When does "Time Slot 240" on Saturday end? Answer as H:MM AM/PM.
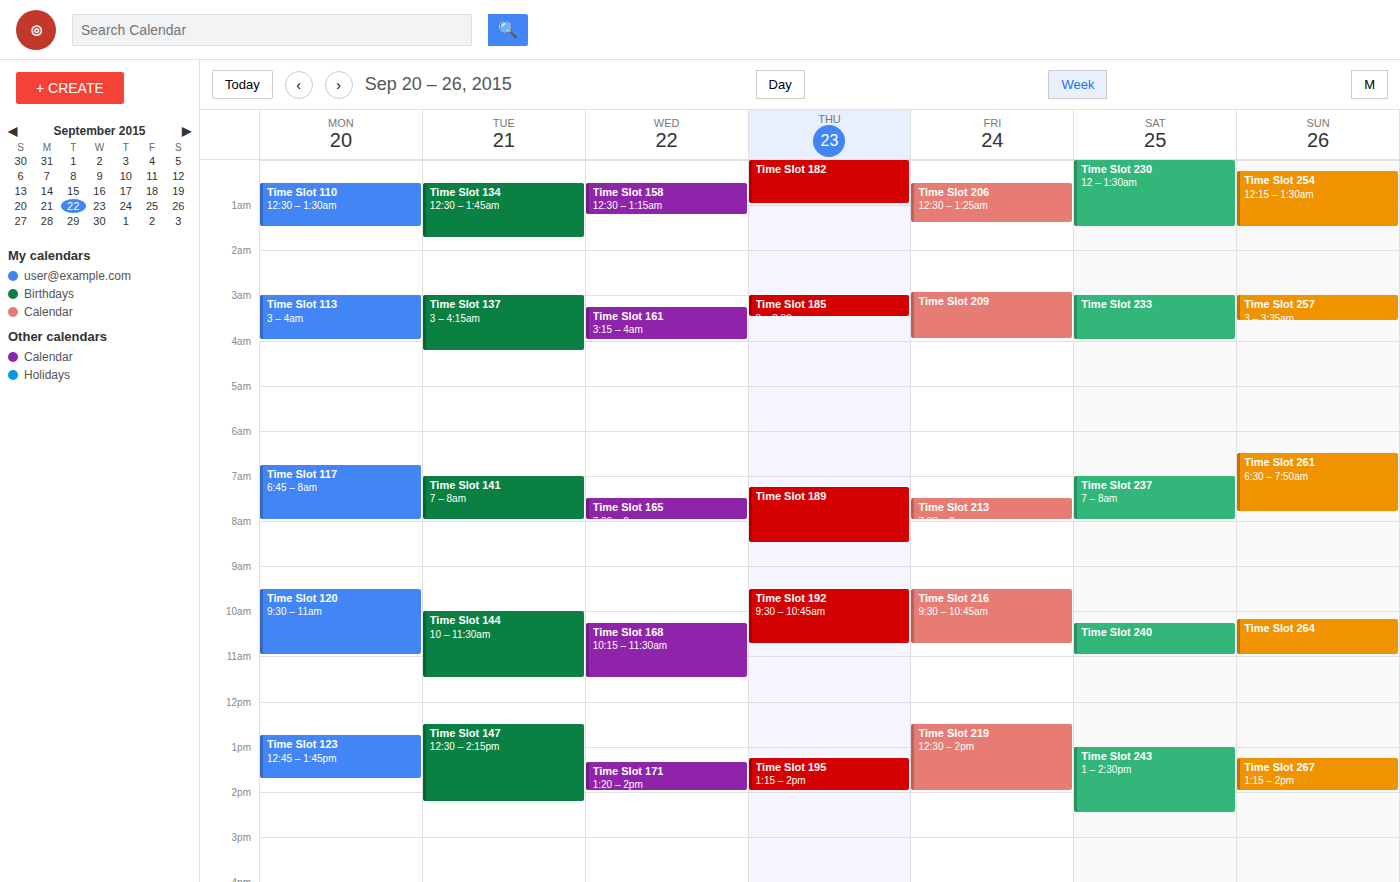
11:00 AM